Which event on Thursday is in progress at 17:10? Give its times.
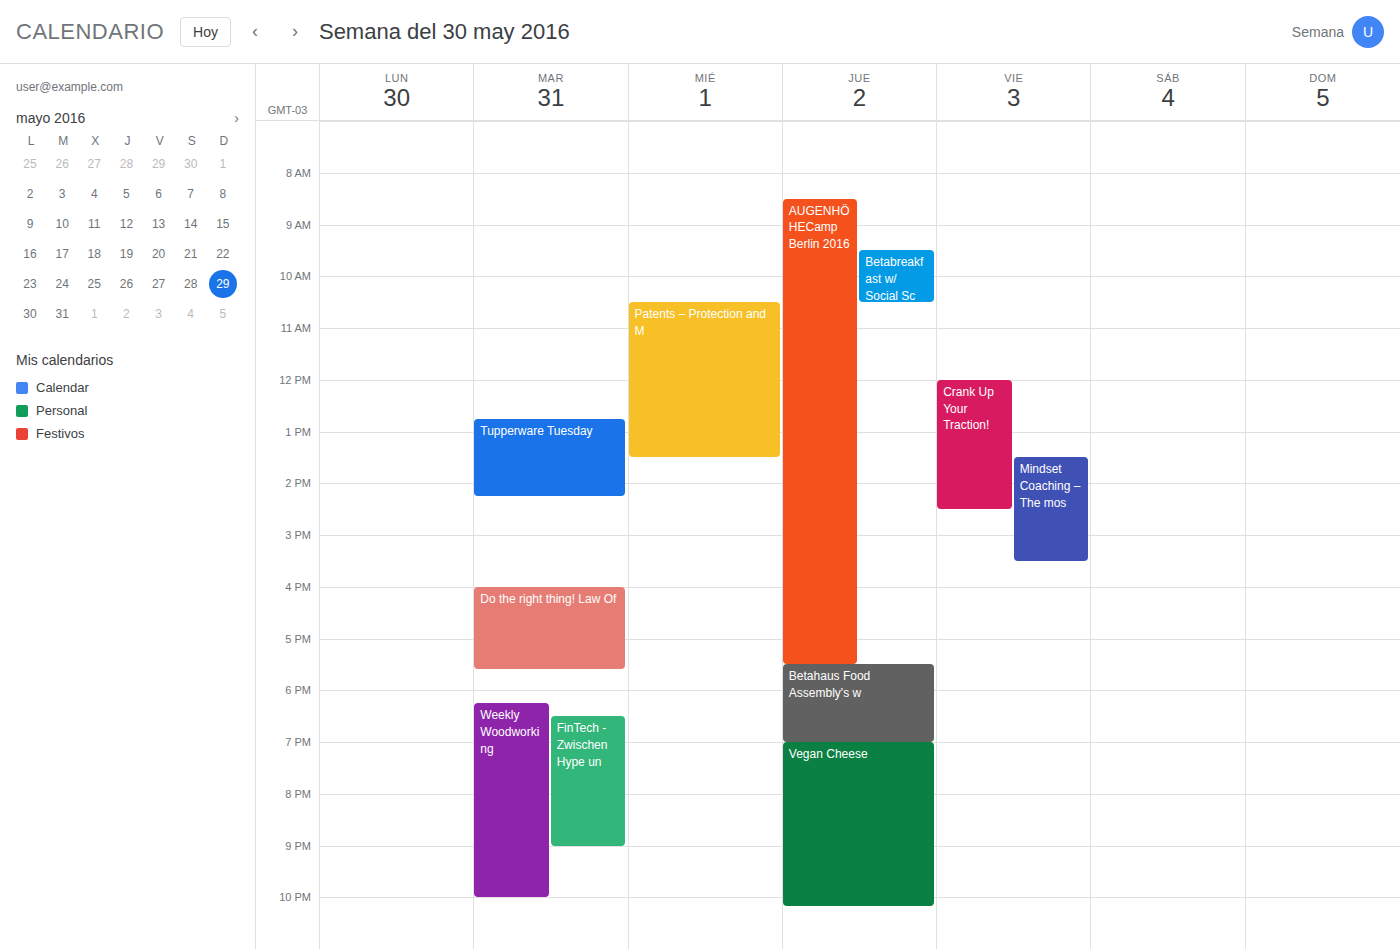
"AUGENHÖHECamp Berlin 2016", 08:30 to 17:30